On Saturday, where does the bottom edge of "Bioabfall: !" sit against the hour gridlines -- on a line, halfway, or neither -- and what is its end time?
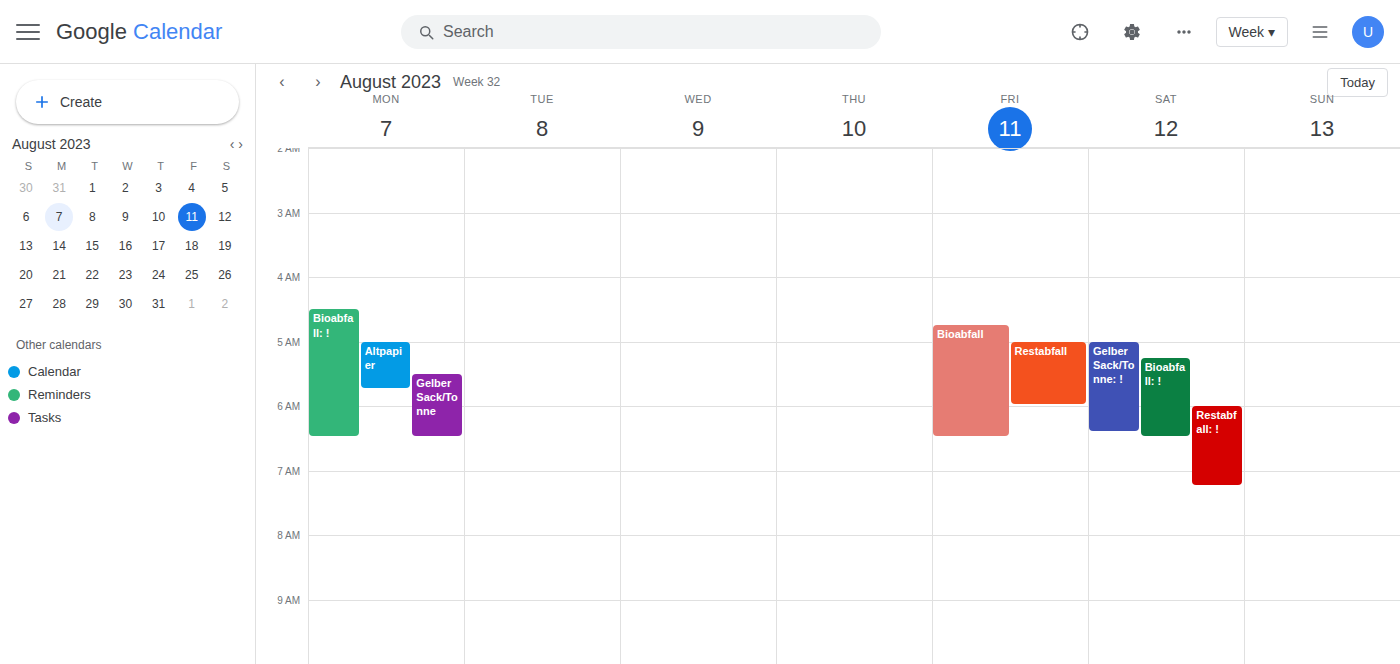
6:30 AM -- halfway between the 6 AM and 7 AM lines.